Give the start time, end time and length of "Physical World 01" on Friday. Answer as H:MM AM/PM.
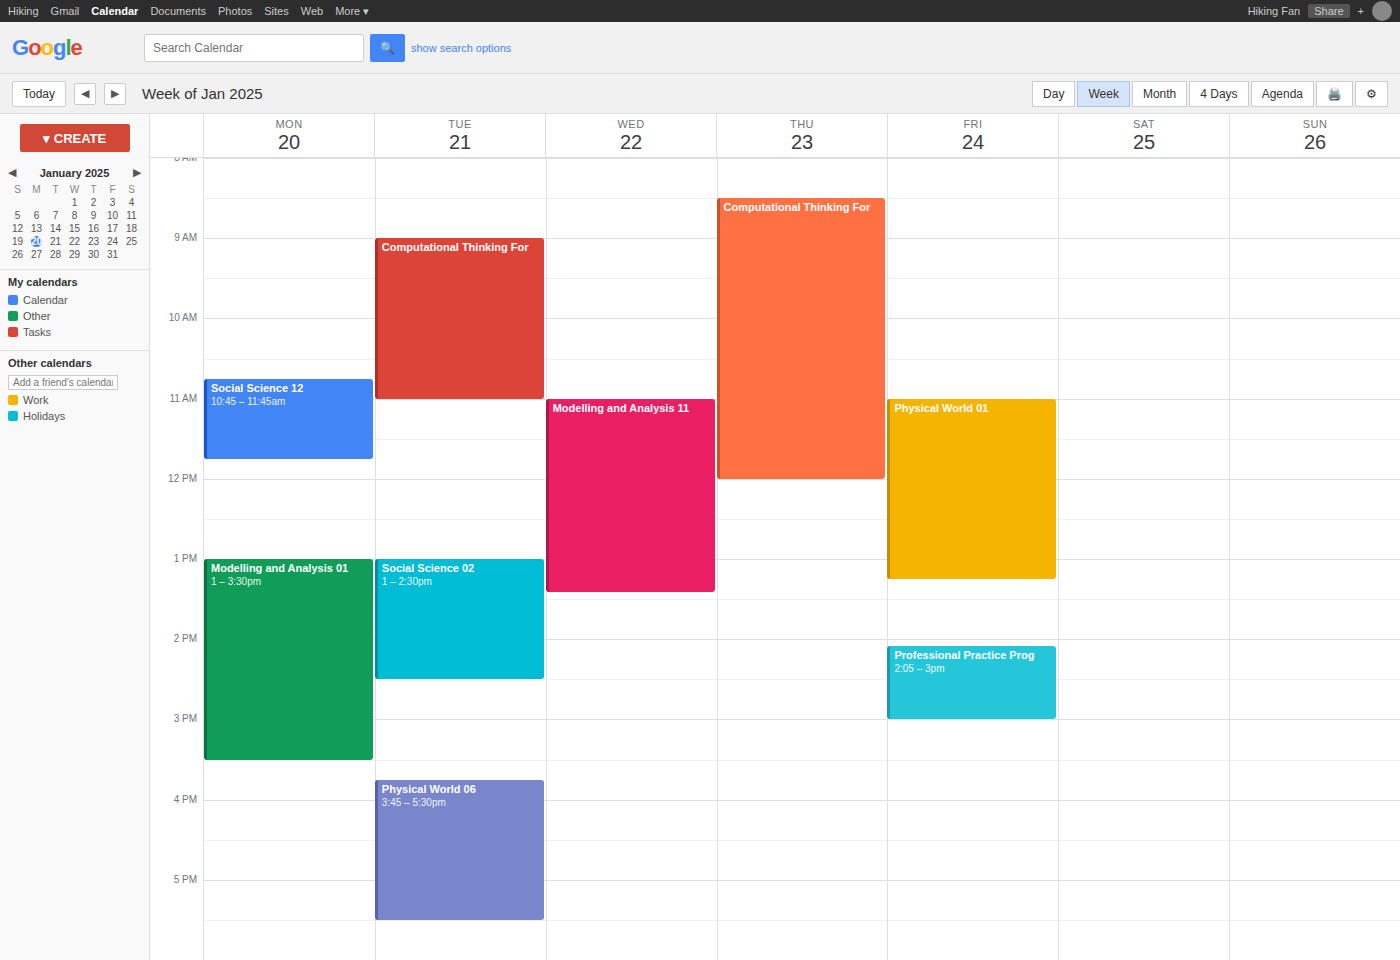
11:00 AM to 1:15 PM, 2 hours 15 minutes